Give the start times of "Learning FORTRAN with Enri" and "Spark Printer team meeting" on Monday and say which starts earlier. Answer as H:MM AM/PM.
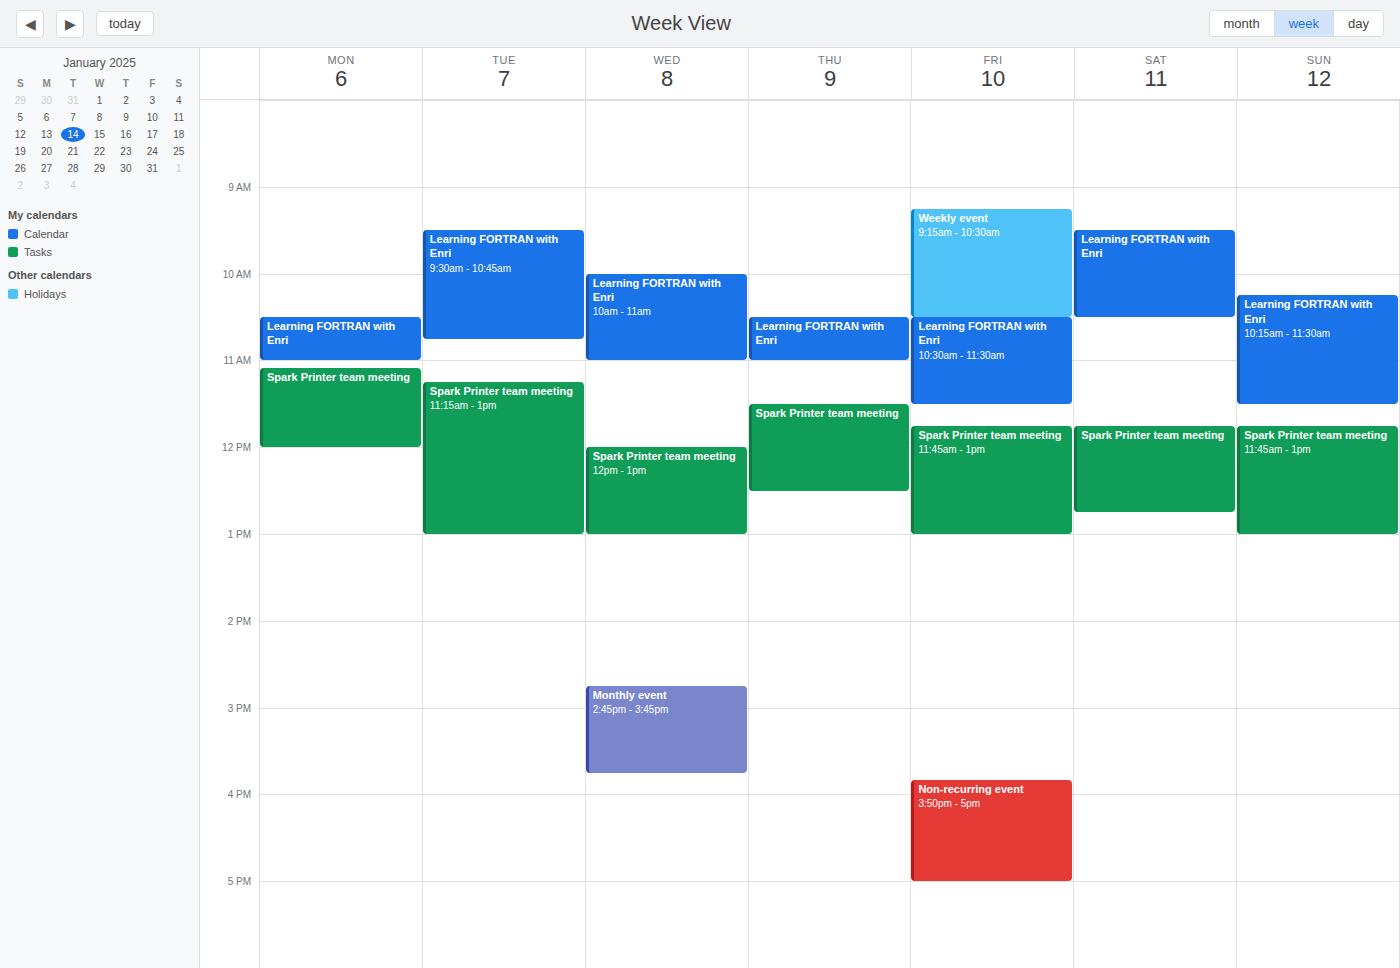
"Learning FORTRAN with Enri" 10:30 AM; "Spark Printer team meeting" 11:05 AM.